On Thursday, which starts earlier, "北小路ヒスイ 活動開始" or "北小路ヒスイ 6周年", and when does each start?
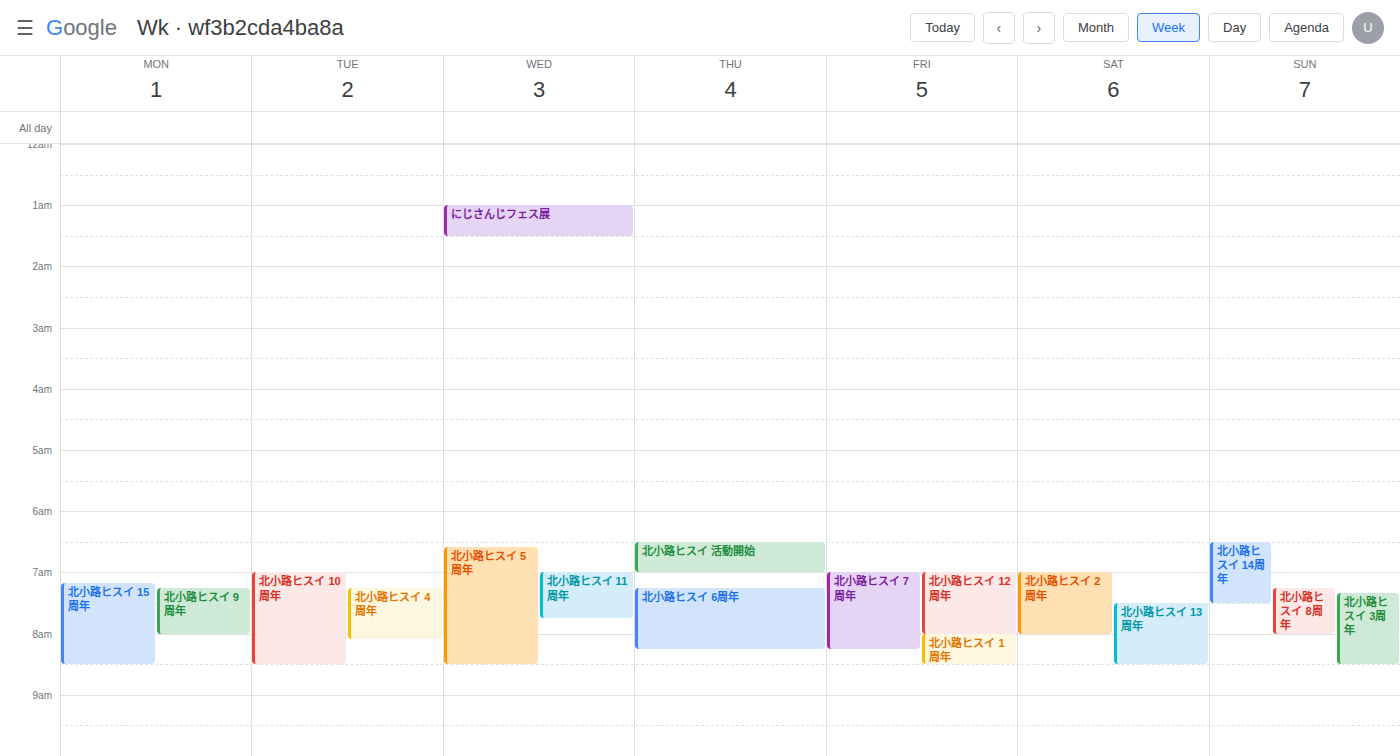
"北小路ヒスイ 活動開始" 6:30 AM; "北小路ヒスイ 6周年" 7:15 AM.